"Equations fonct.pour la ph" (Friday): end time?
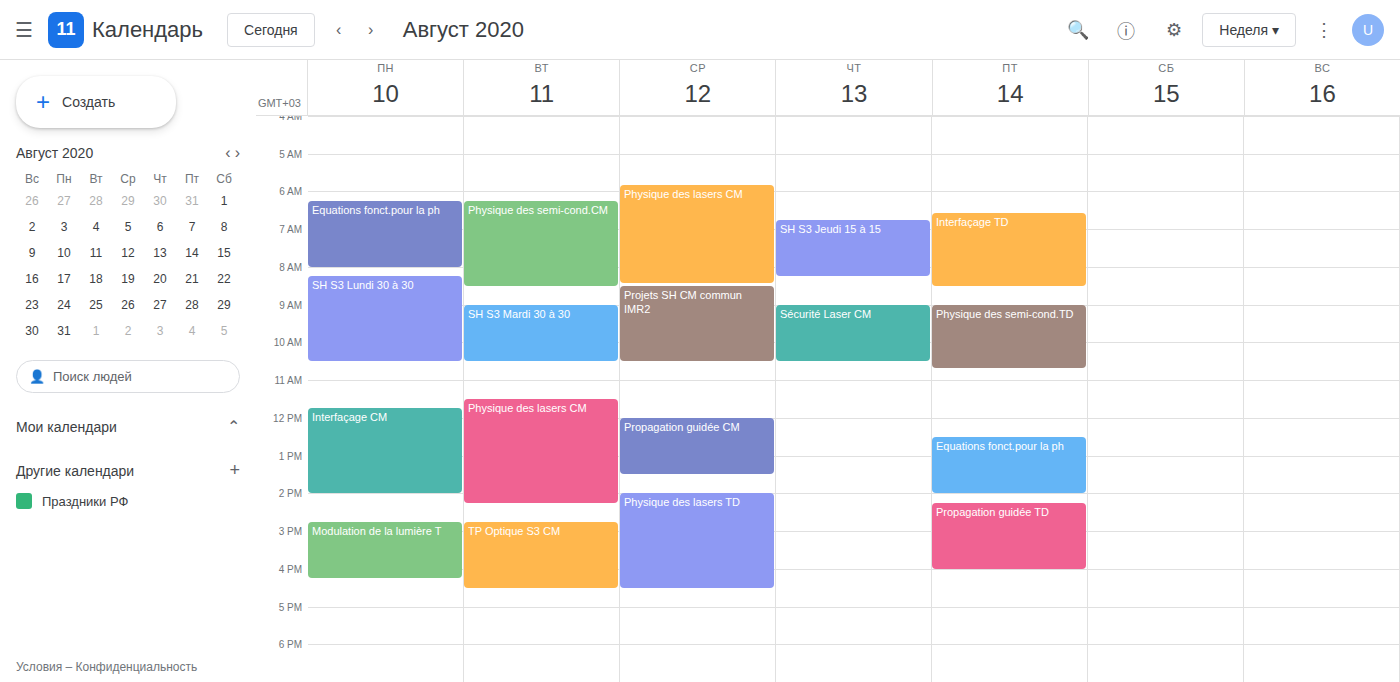
2:00 PM